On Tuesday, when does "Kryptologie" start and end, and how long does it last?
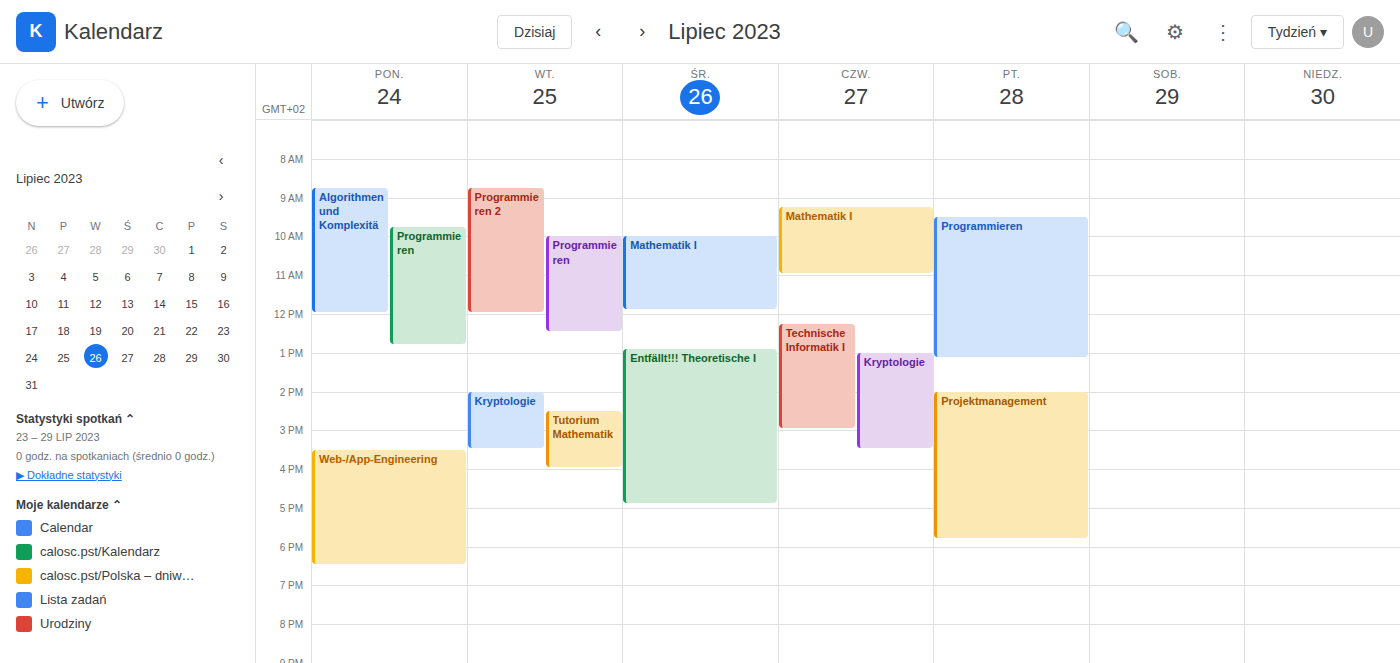
2:00 PM to 3:30 PM, 1 hour 30 minutes